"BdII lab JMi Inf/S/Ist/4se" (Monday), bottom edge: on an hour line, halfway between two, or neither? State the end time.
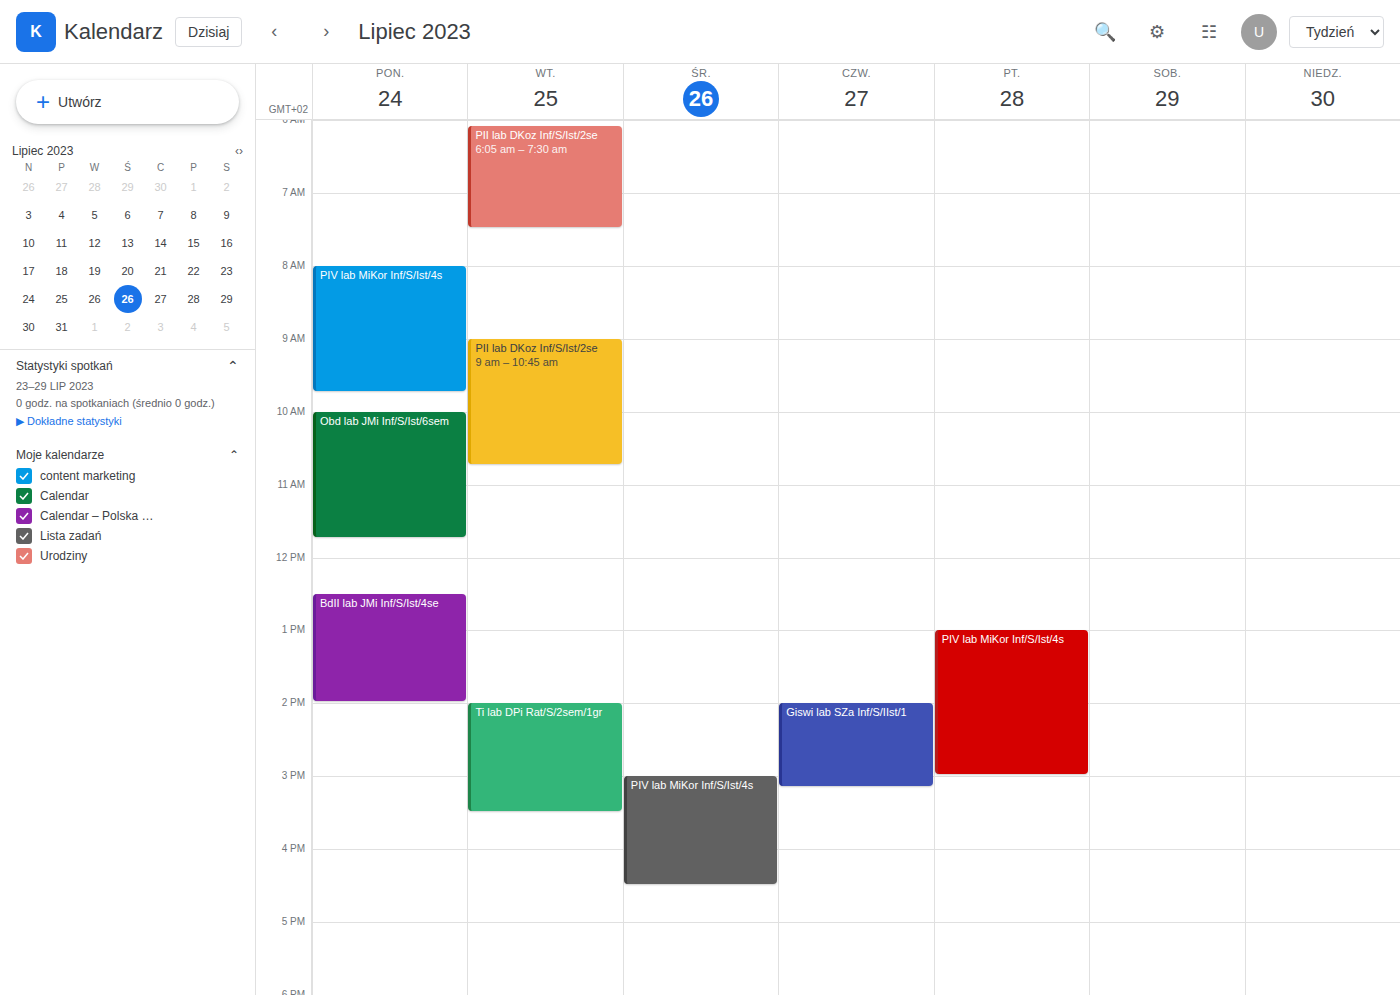
14:00 -- exactly on the 14:00 line.